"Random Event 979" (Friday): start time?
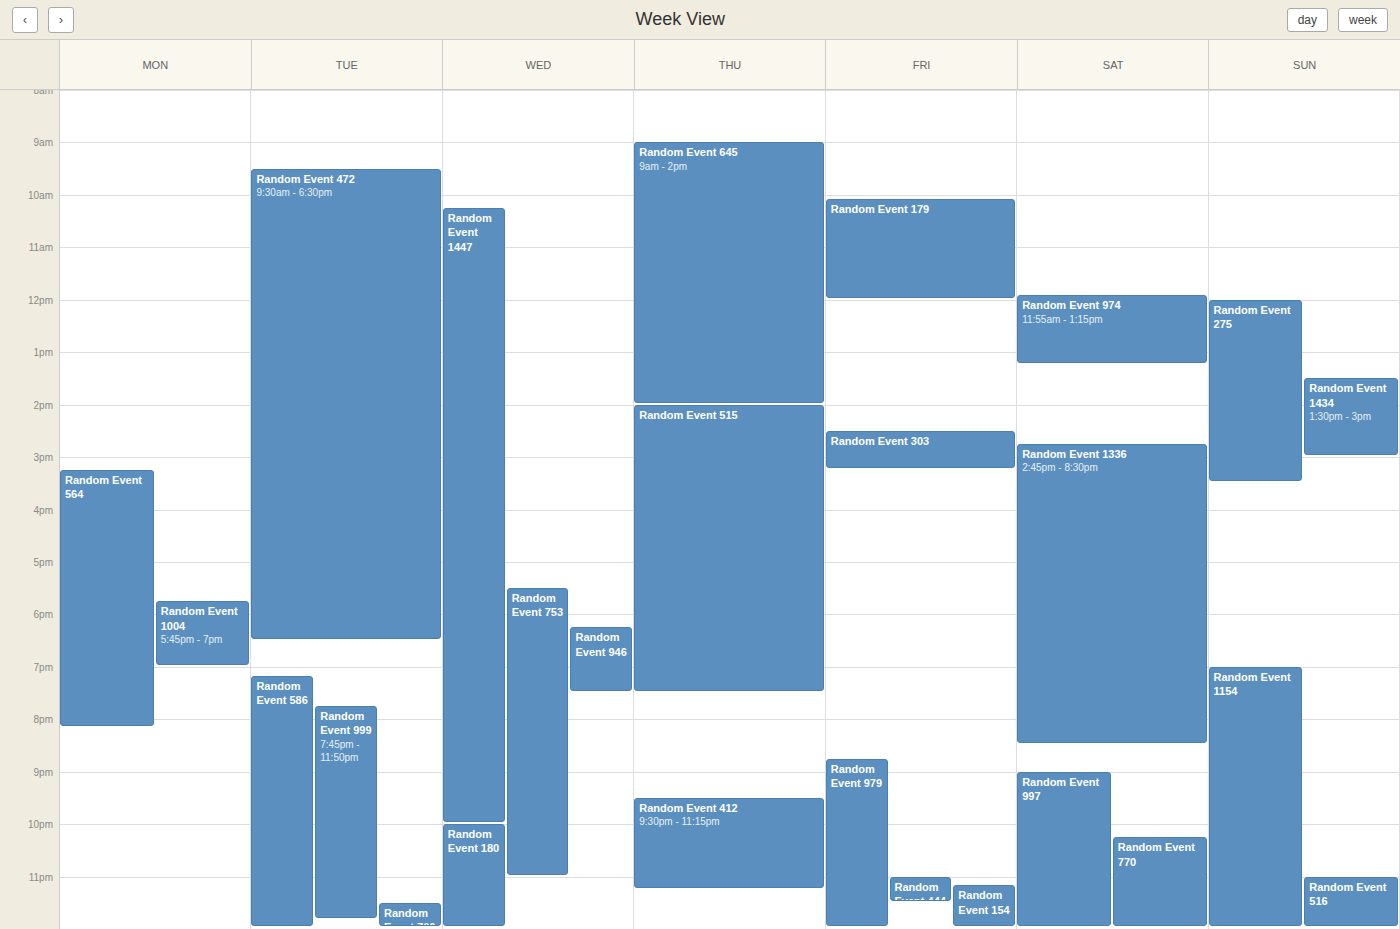
8:45 PM